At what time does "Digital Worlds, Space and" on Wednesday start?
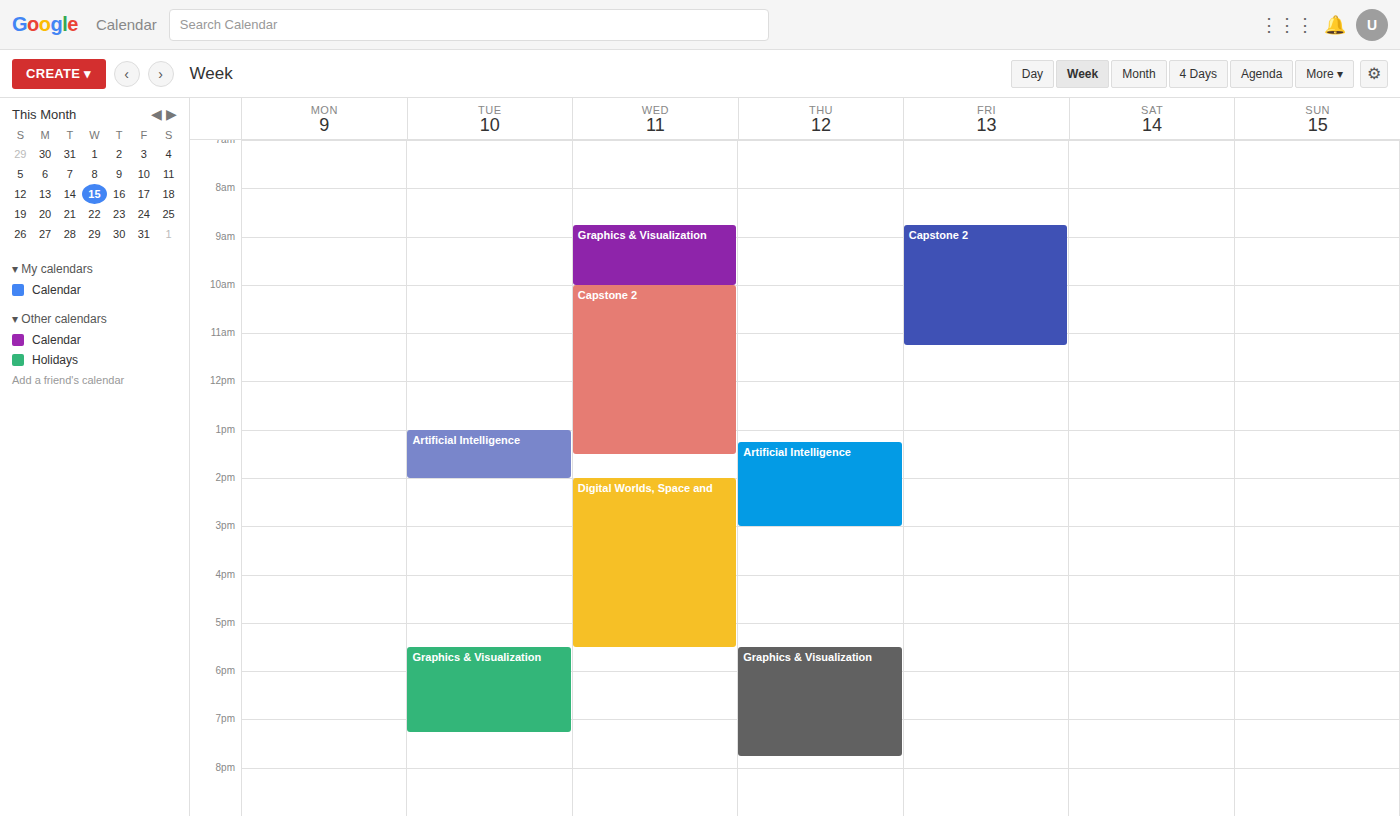
2:00 PM